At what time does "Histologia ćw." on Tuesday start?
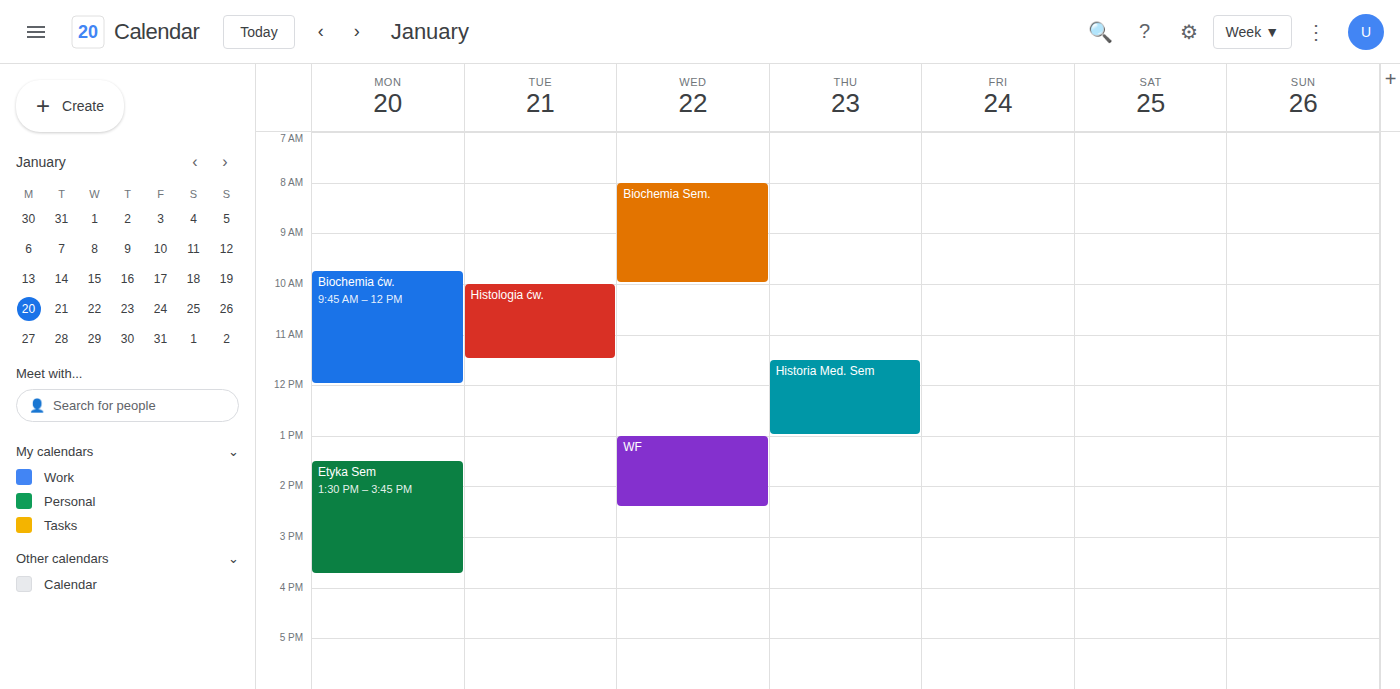
10:00 AM